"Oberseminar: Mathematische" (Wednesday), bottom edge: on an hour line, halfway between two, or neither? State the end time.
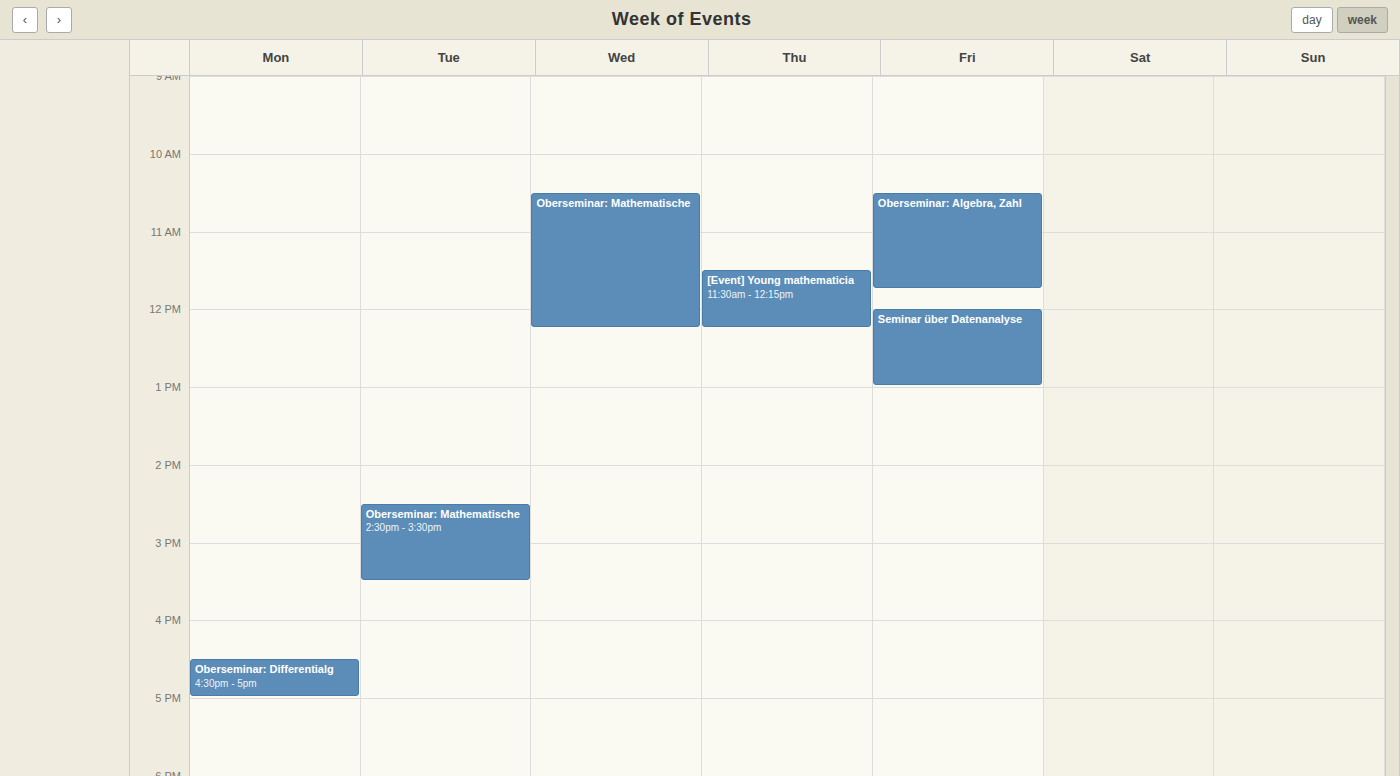
12:15 PM -- neither: a quarter of the way from the 12 PM line to the 1 PM line.